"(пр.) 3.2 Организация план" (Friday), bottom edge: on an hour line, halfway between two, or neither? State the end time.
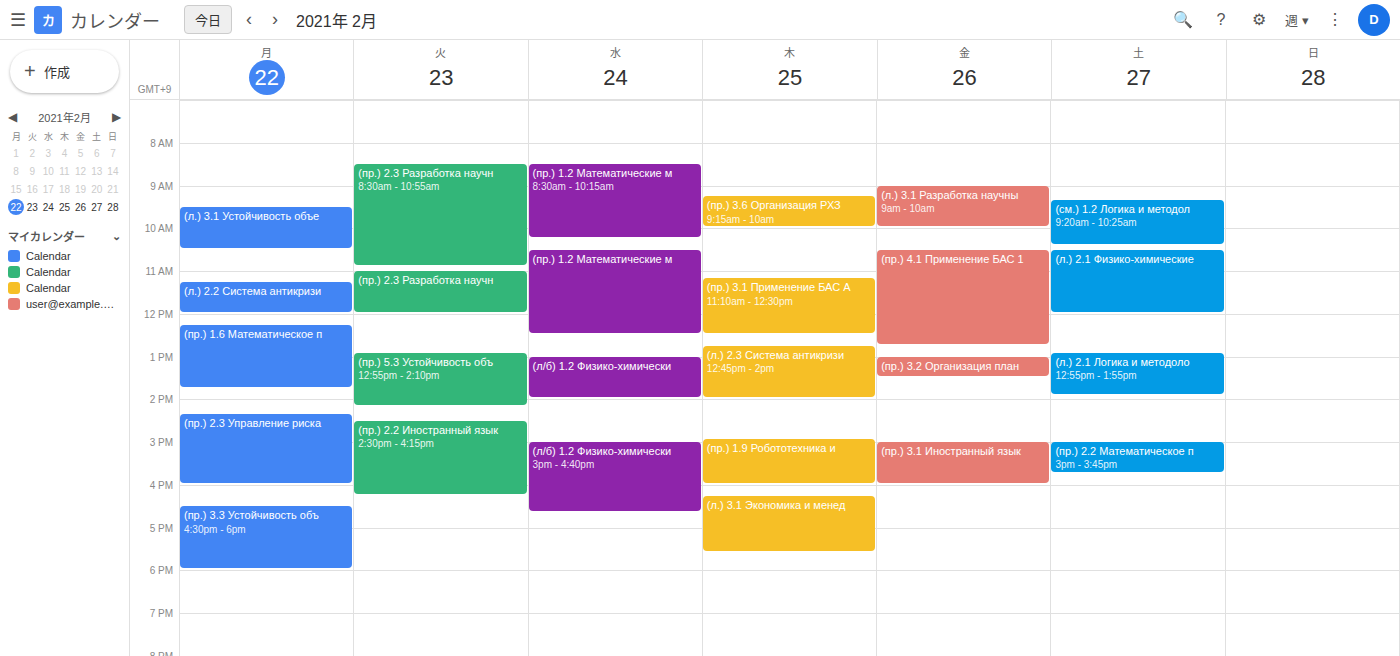
1:30 PM -- halfway between the 1 PM and 2 PM lines.